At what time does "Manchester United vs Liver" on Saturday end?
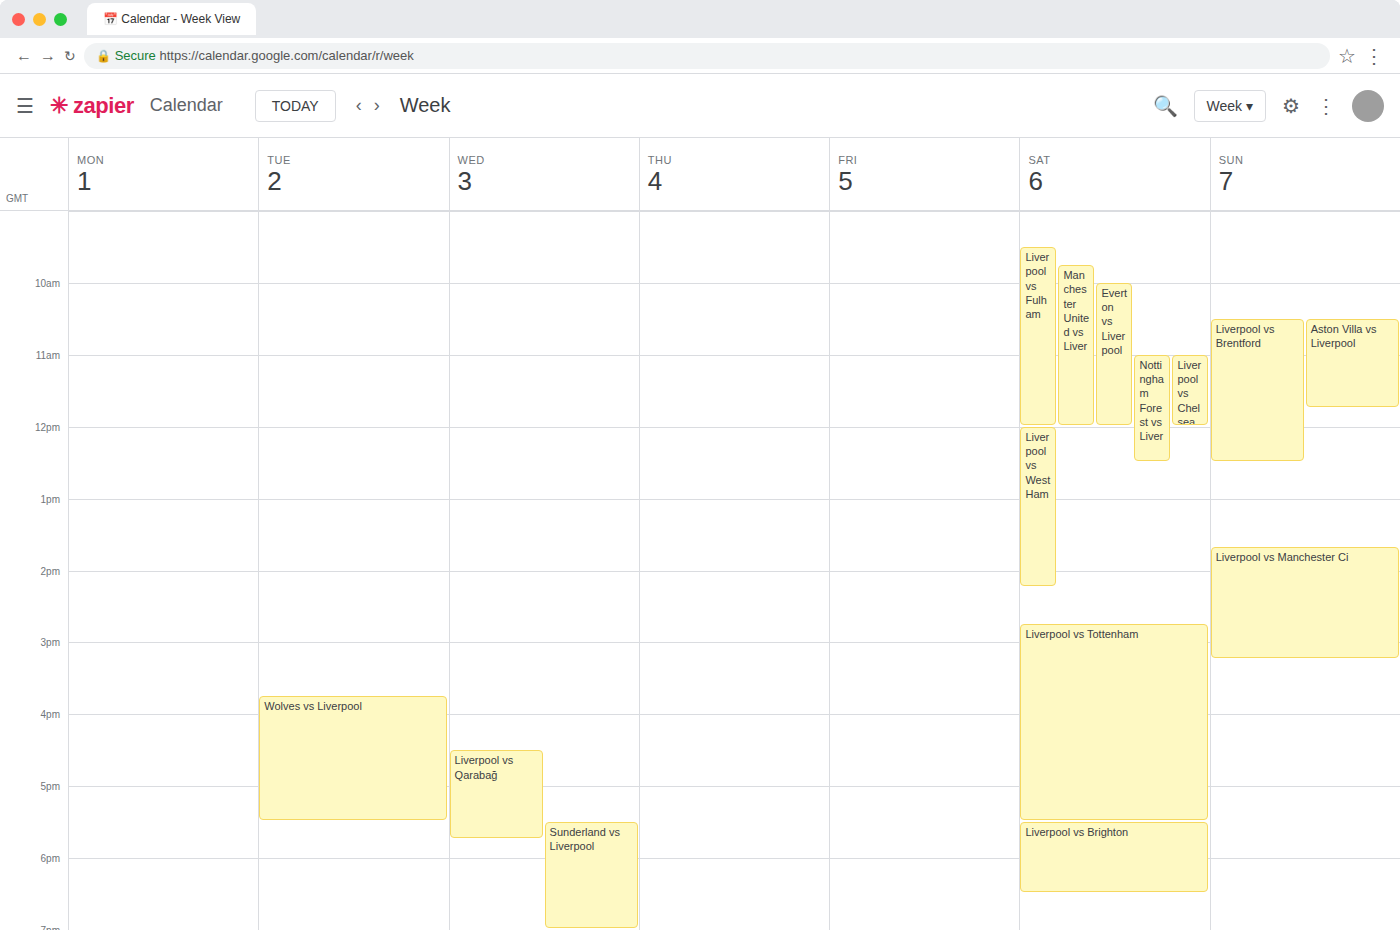
12:00 PM